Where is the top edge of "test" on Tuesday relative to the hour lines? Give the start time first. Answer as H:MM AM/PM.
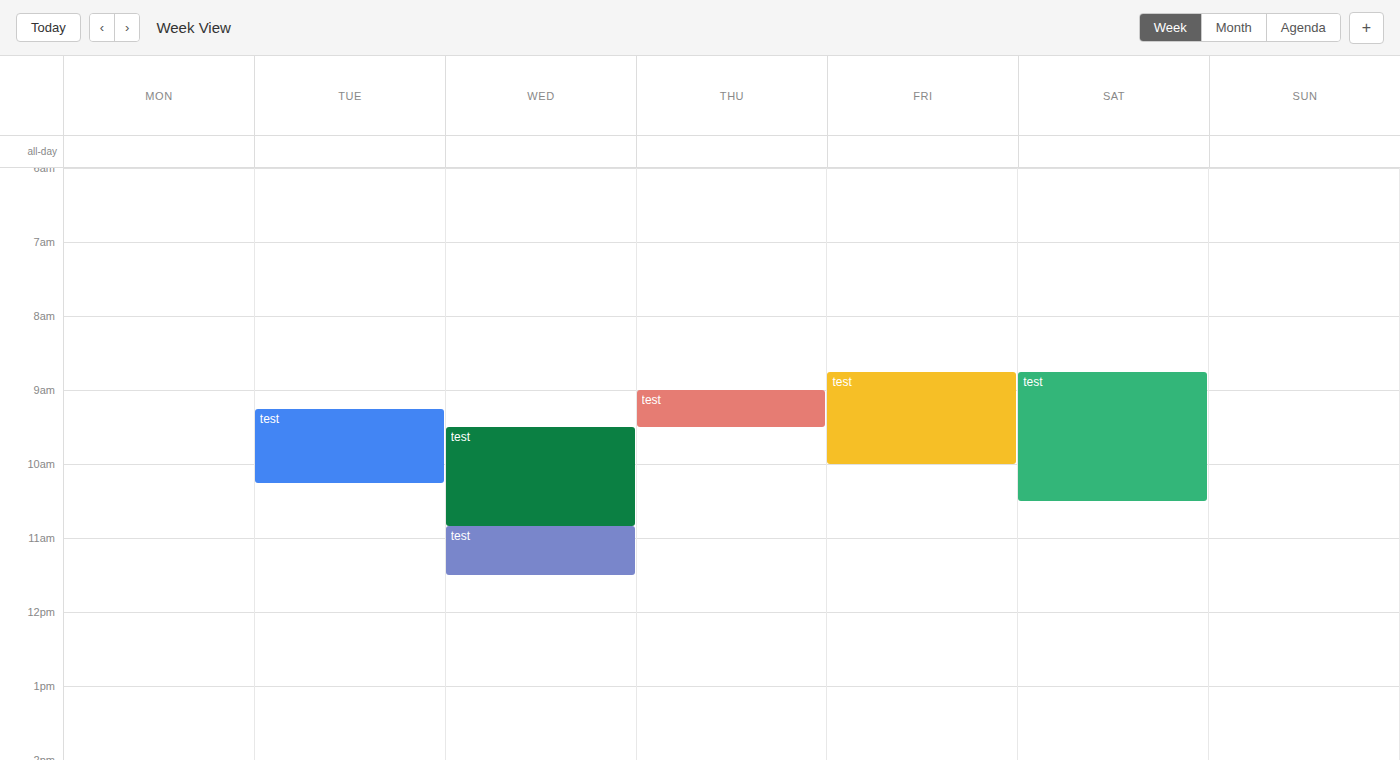
9:15 AM -- neither: a quarter of the way from the 9 AM line to the 10 AM line.